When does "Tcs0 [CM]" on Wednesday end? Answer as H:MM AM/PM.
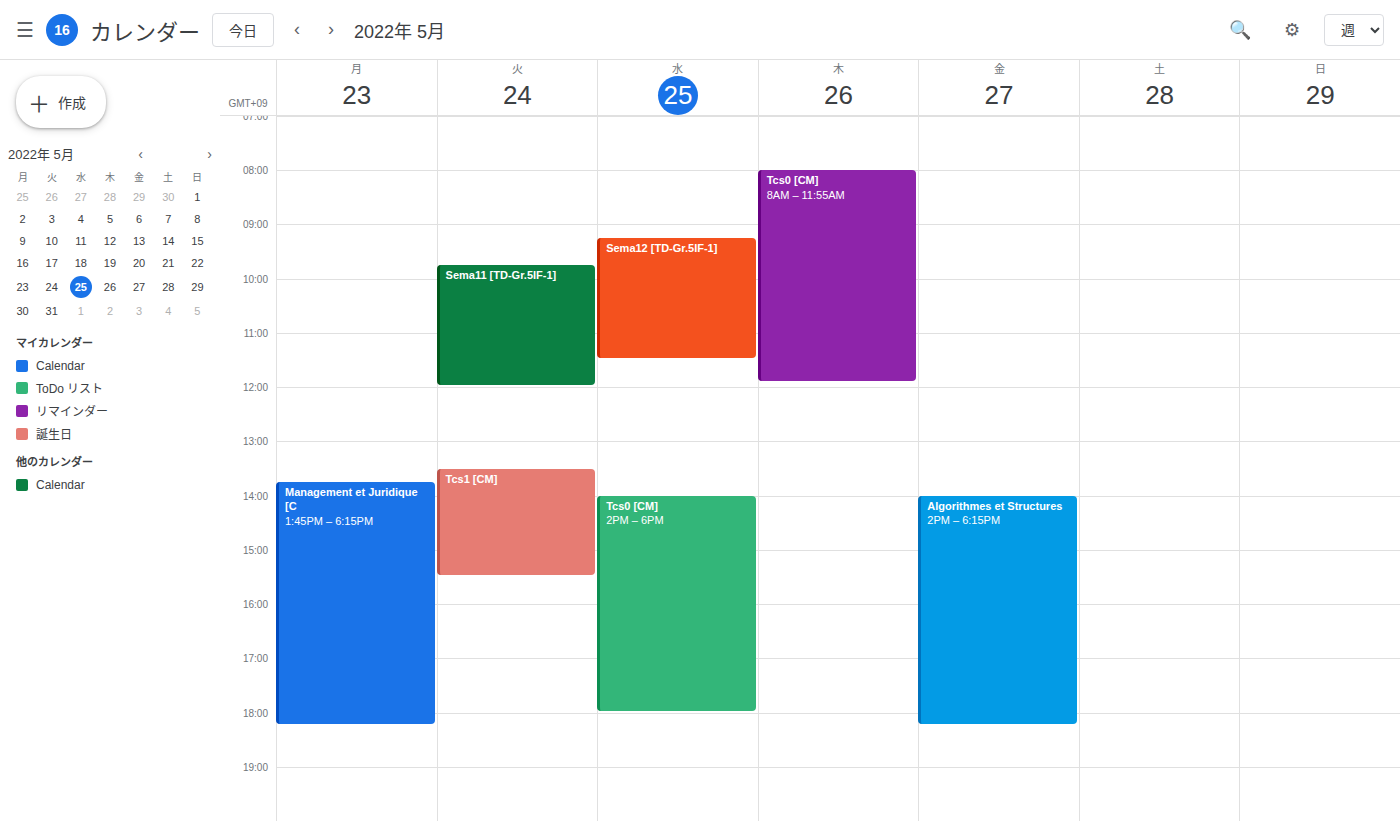
6:00 PM